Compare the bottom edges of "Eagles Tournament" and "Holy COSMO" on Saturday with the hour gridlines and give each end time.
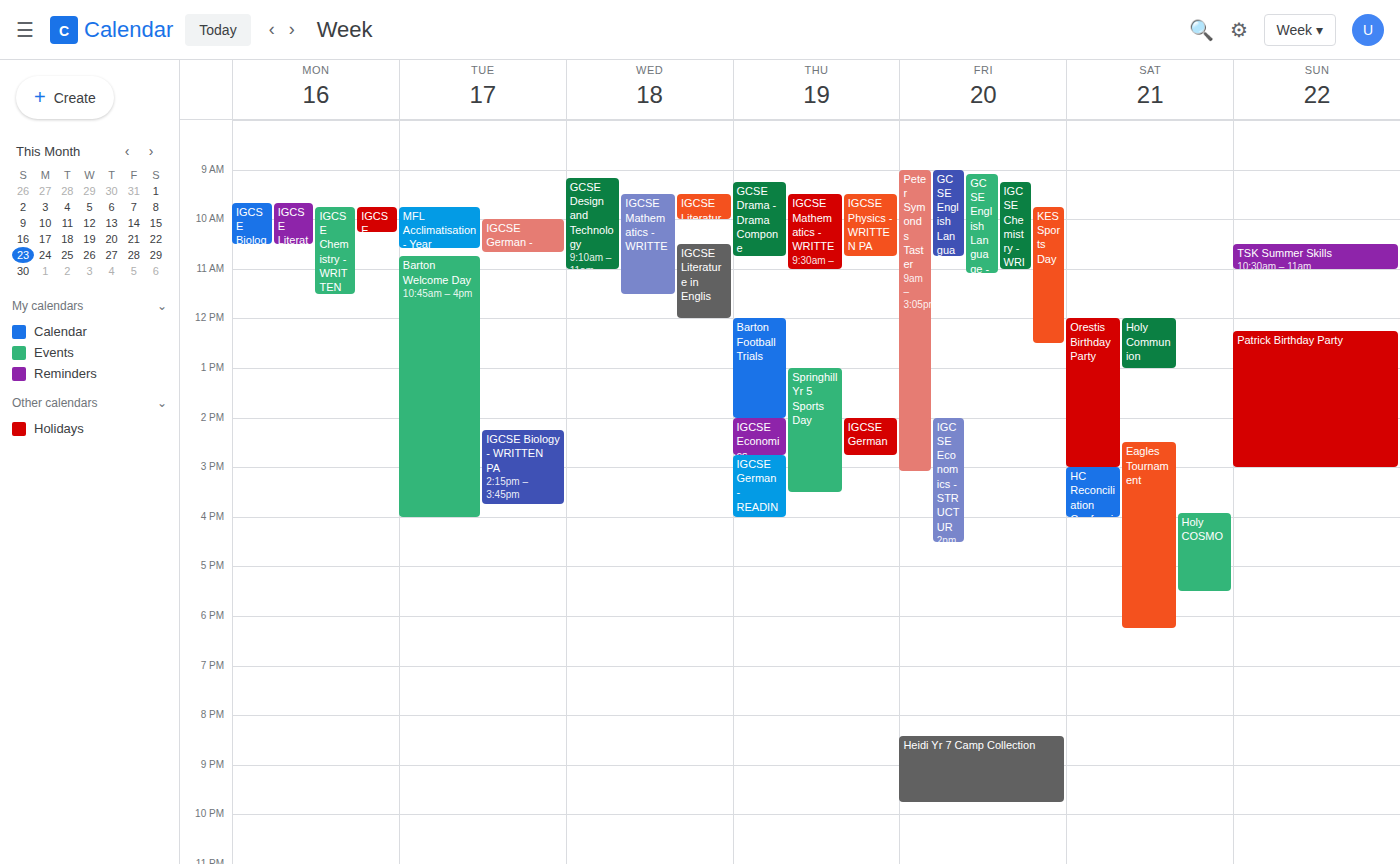
"Eagles Tournament": 6:15 PM, neither: a quarter of the way from the 6 PM line to the 7 PM line. "Holy COSMO": 5:30 PM, halfway between the 5 PM and 6 PM lines.